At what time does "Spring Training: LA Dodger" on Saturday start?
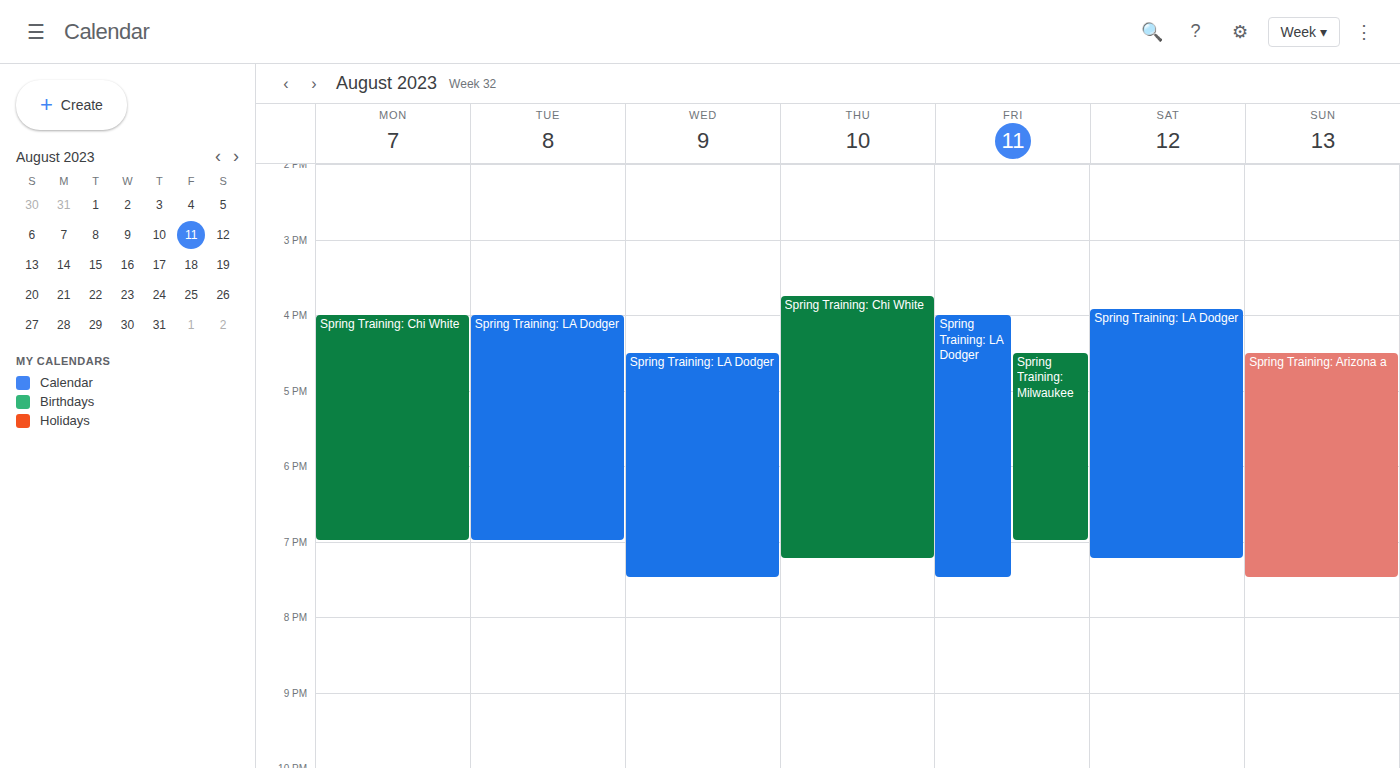
3:55 PM